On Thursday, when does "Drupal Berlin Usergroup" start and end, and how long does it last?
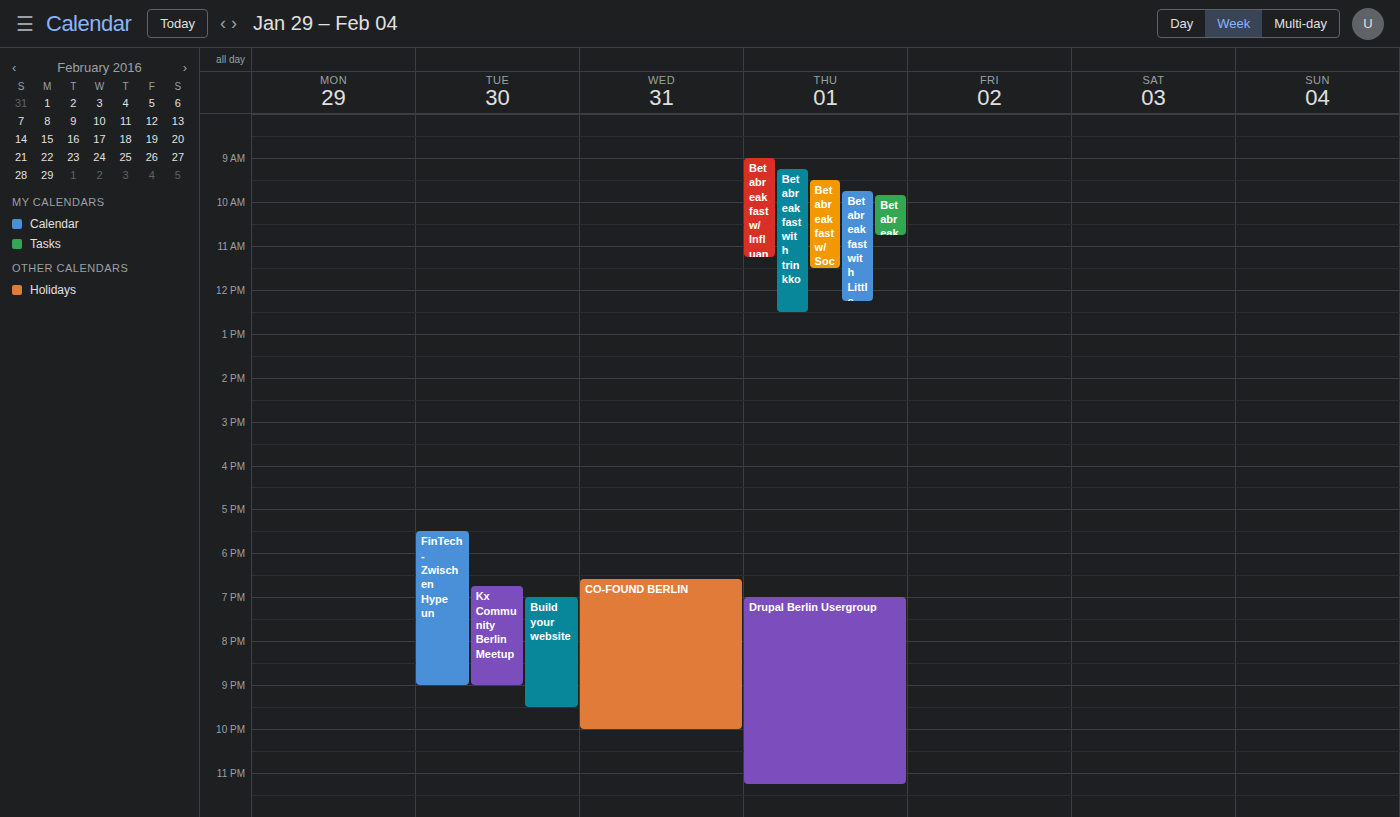
7:00 PM to 11:15 PM, 4 hours 15 minutes